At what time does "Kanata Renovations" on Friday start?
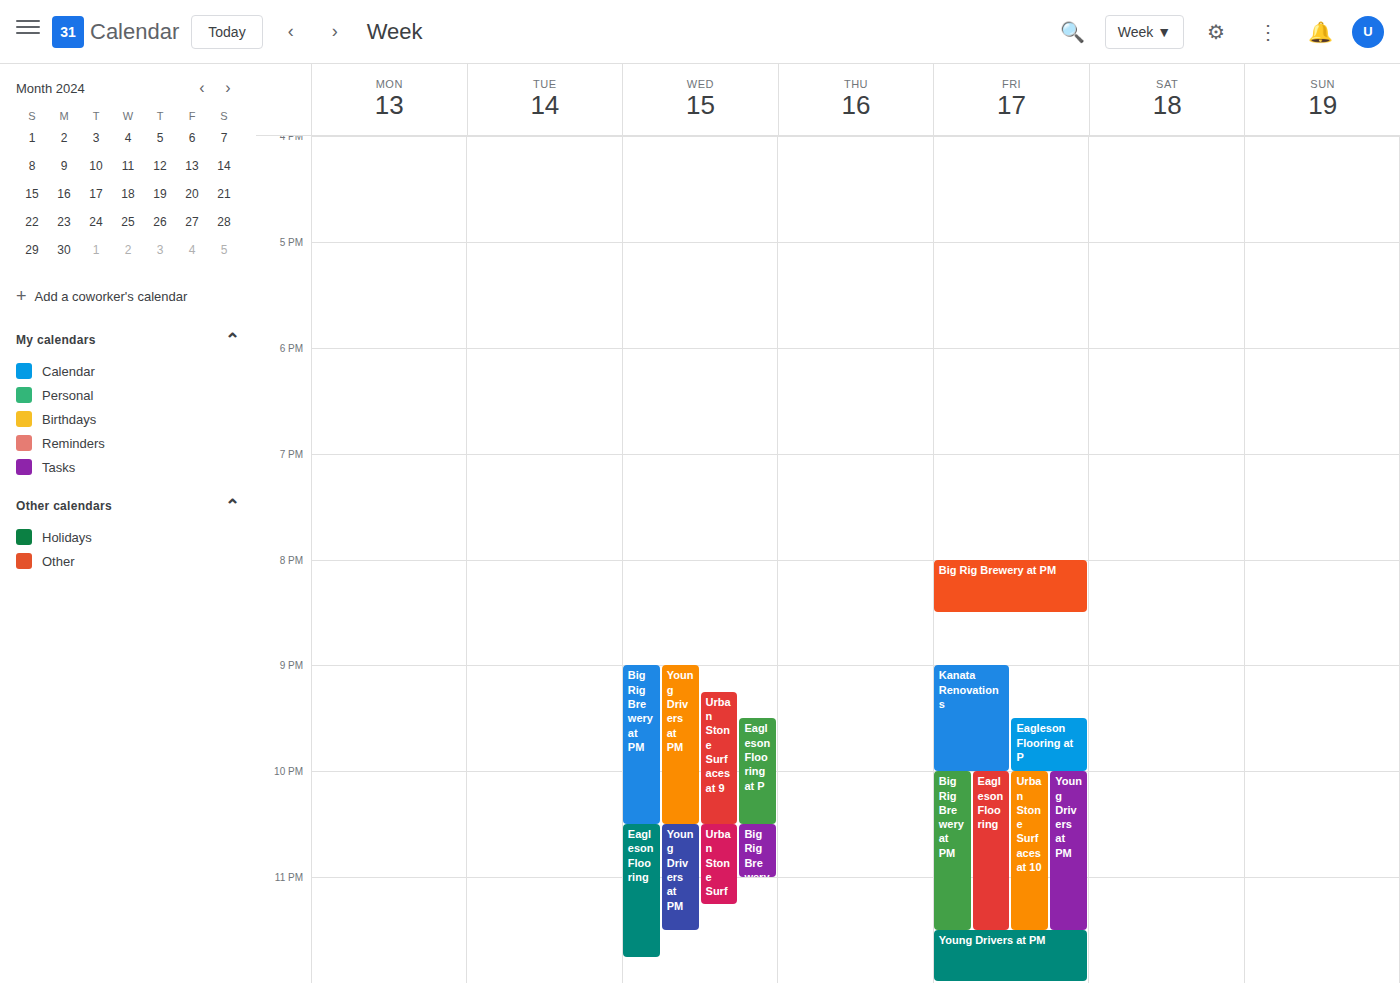
9:00 PM